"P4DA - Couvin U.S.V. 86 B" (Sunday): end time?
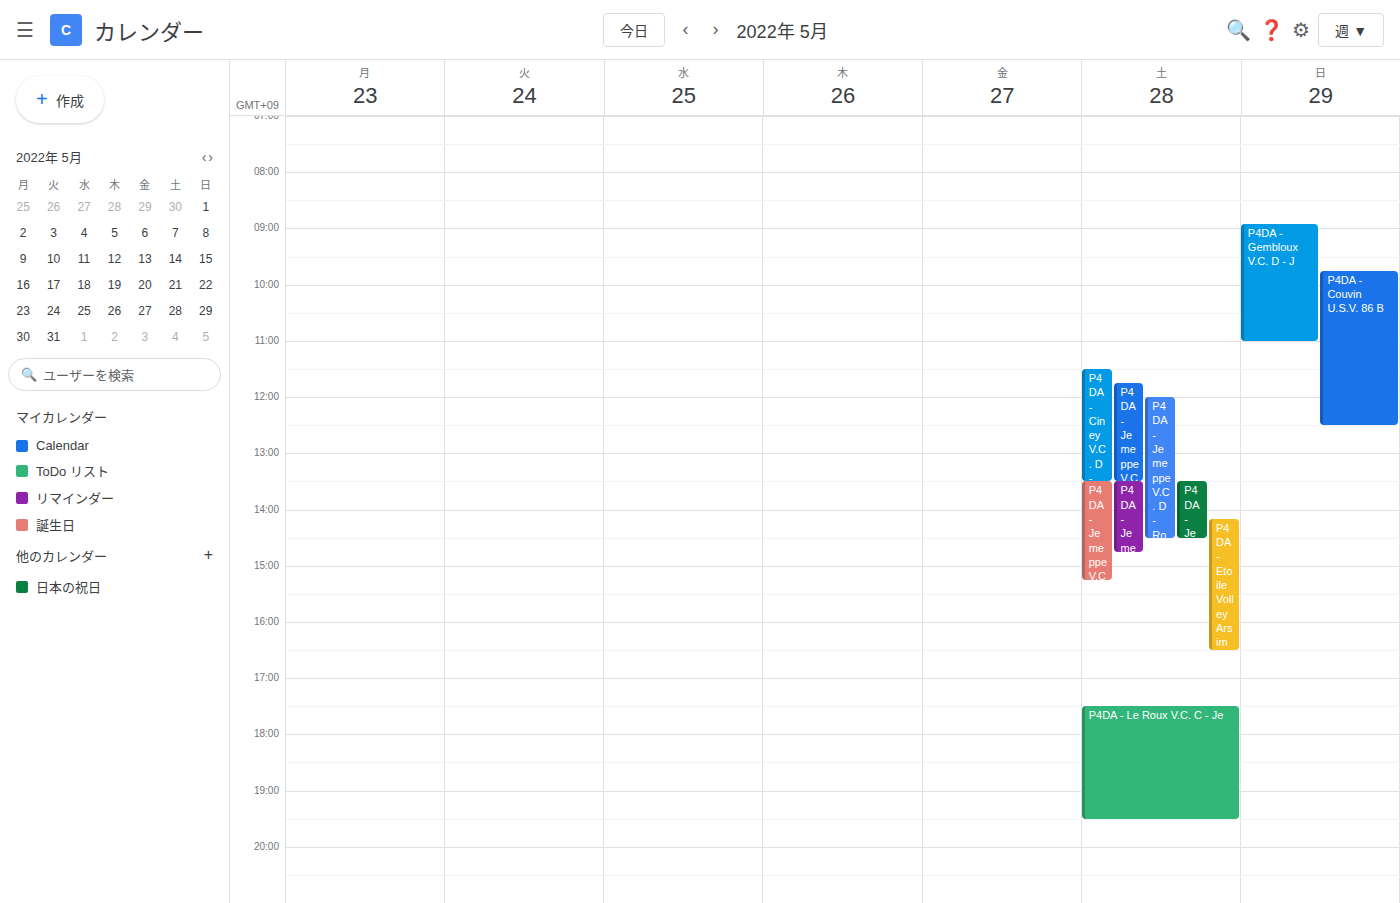
12:30 PM